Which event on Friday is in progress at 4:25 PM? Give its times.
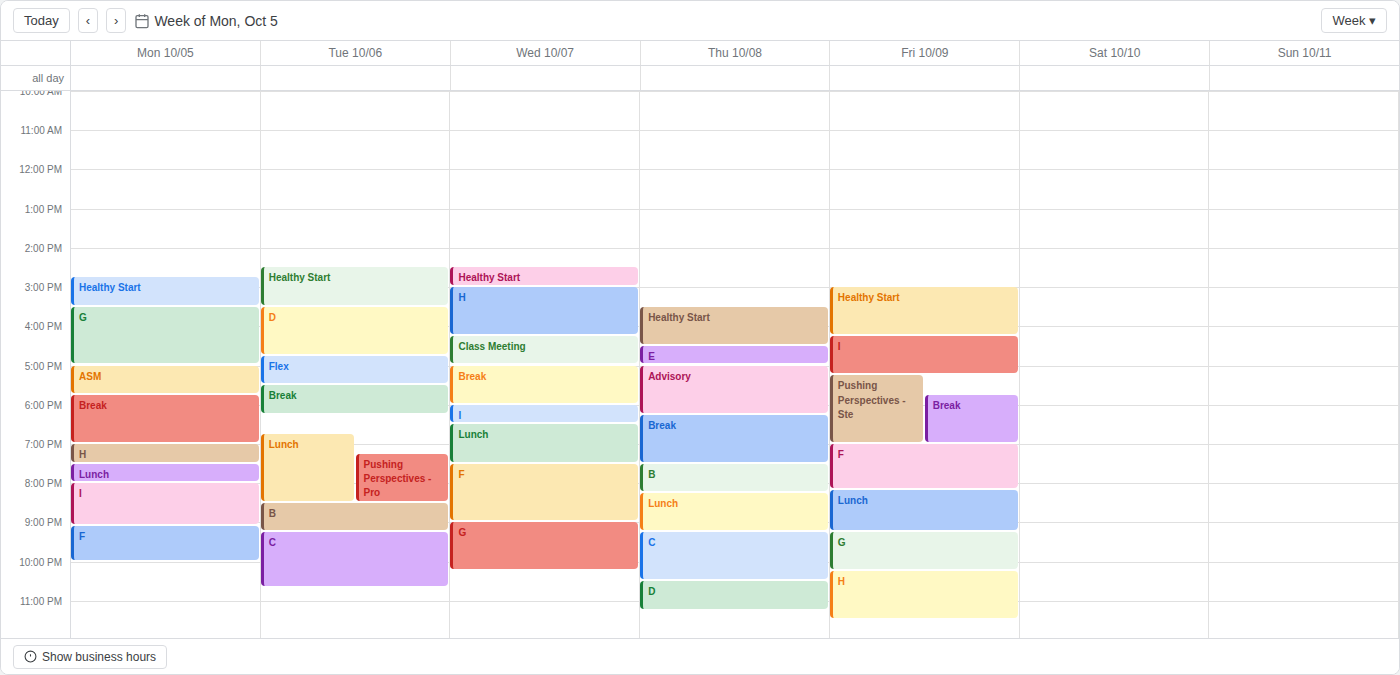
"I", 4:15 PM to 5:15 PM